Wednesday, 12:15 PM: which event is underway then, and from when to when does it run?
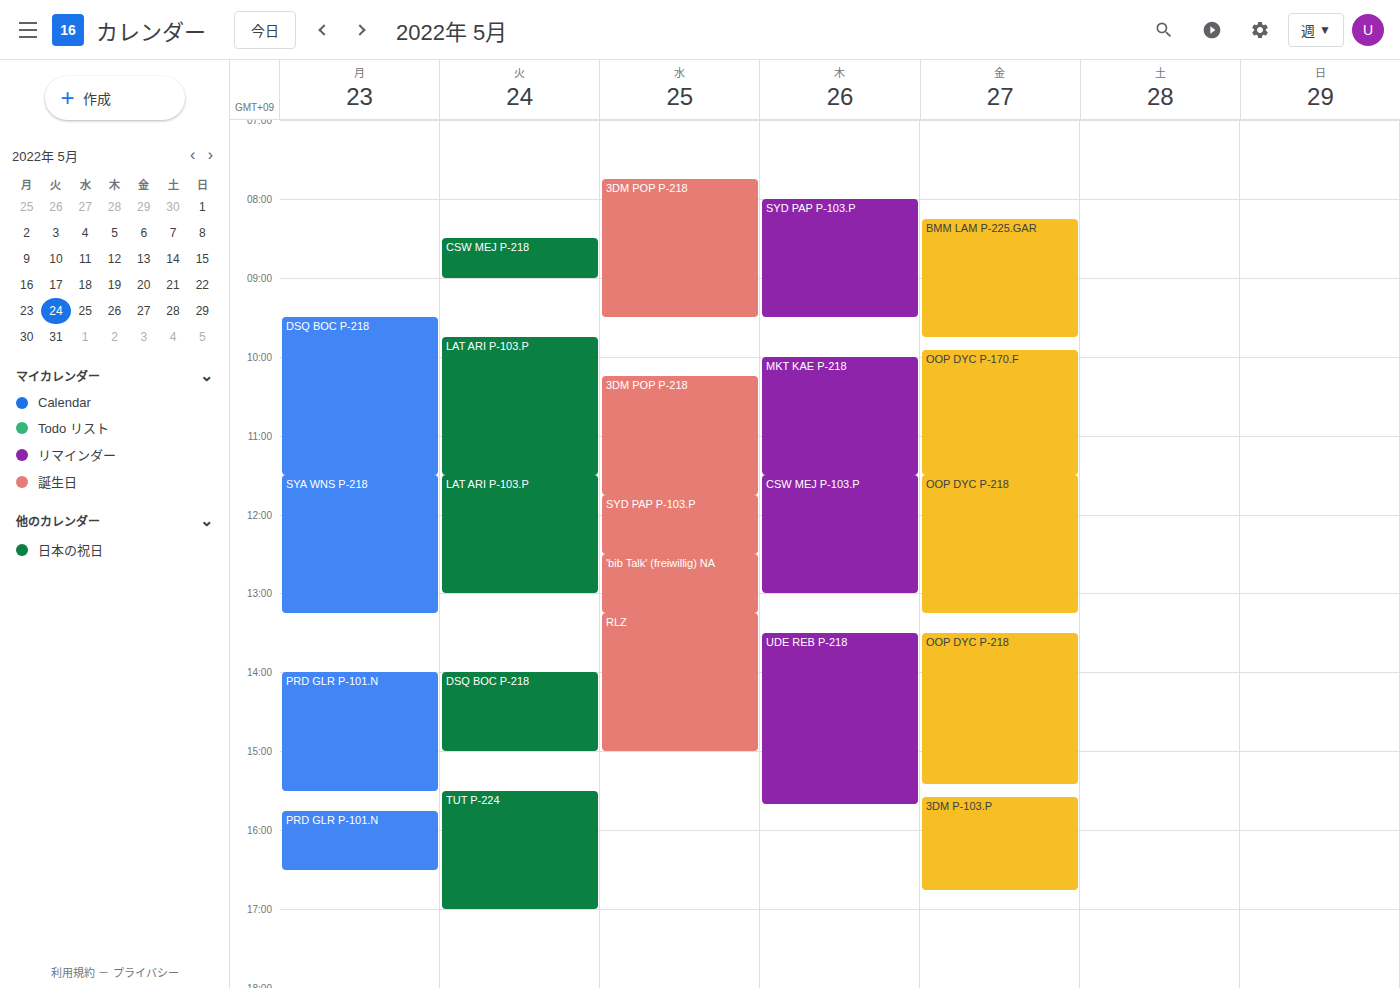
"SYD PAP P-103.P", 11:45 AM to 12:30 PM